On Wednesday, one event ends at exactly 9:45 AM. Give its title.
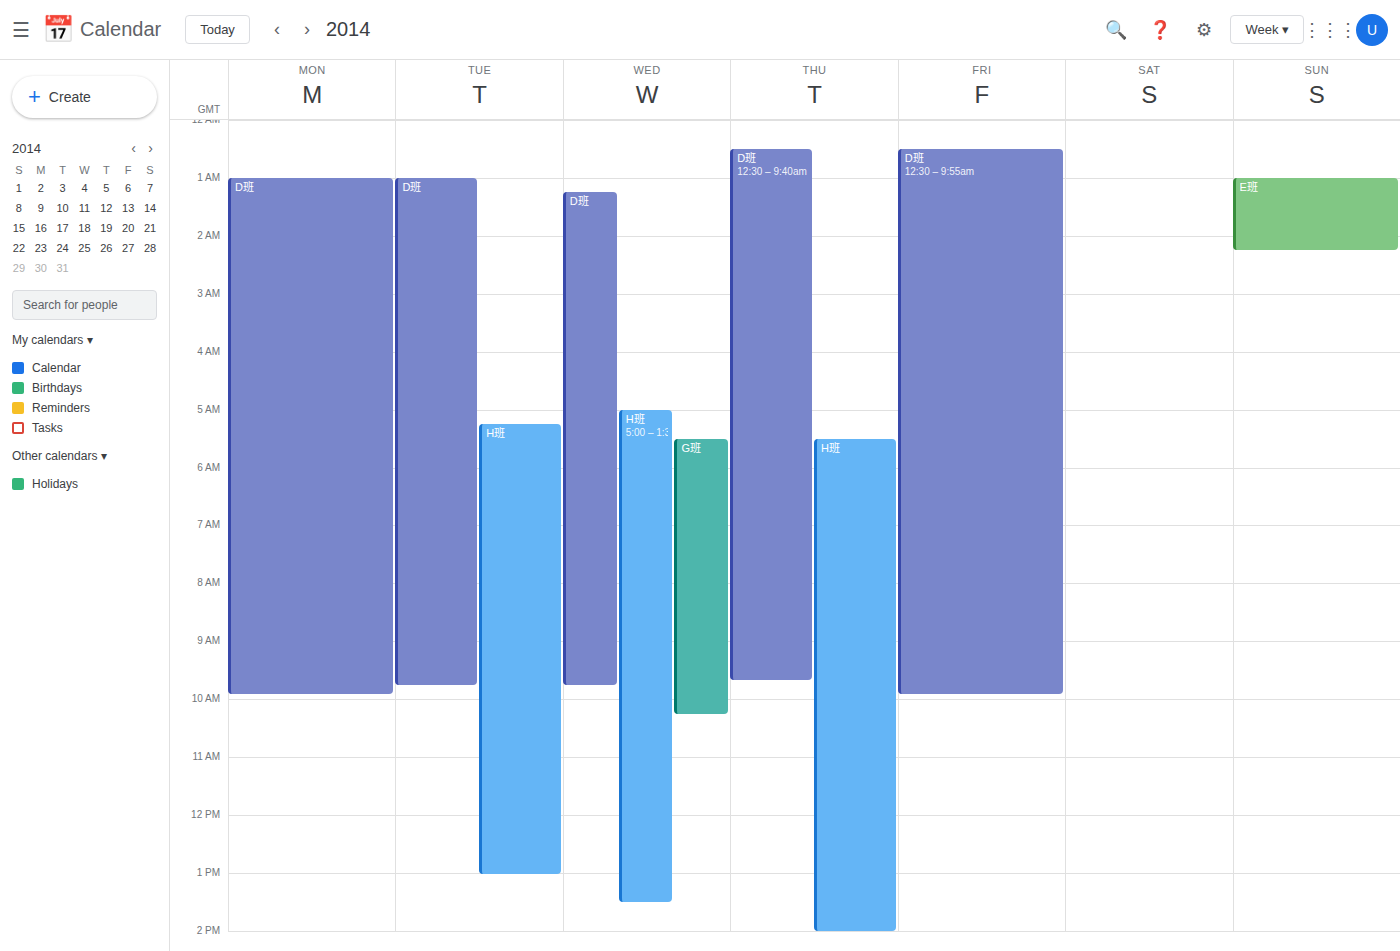
"D班"